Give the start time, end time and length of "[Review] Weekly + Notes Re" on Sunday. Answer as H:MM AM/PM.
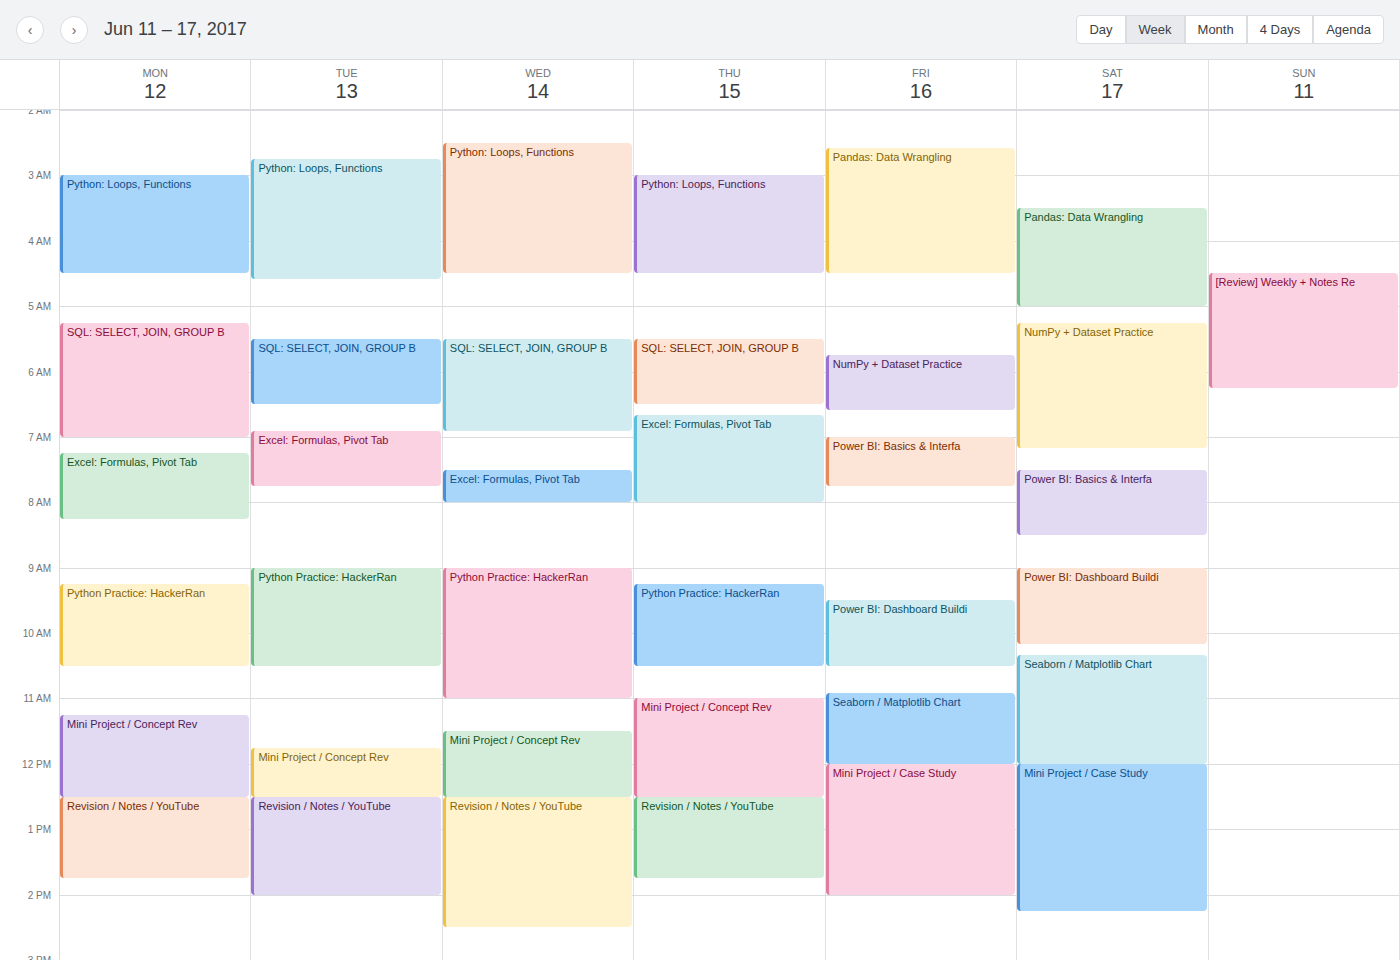
4:30 AM to 6:15 AM, 1 hour 45 minutes